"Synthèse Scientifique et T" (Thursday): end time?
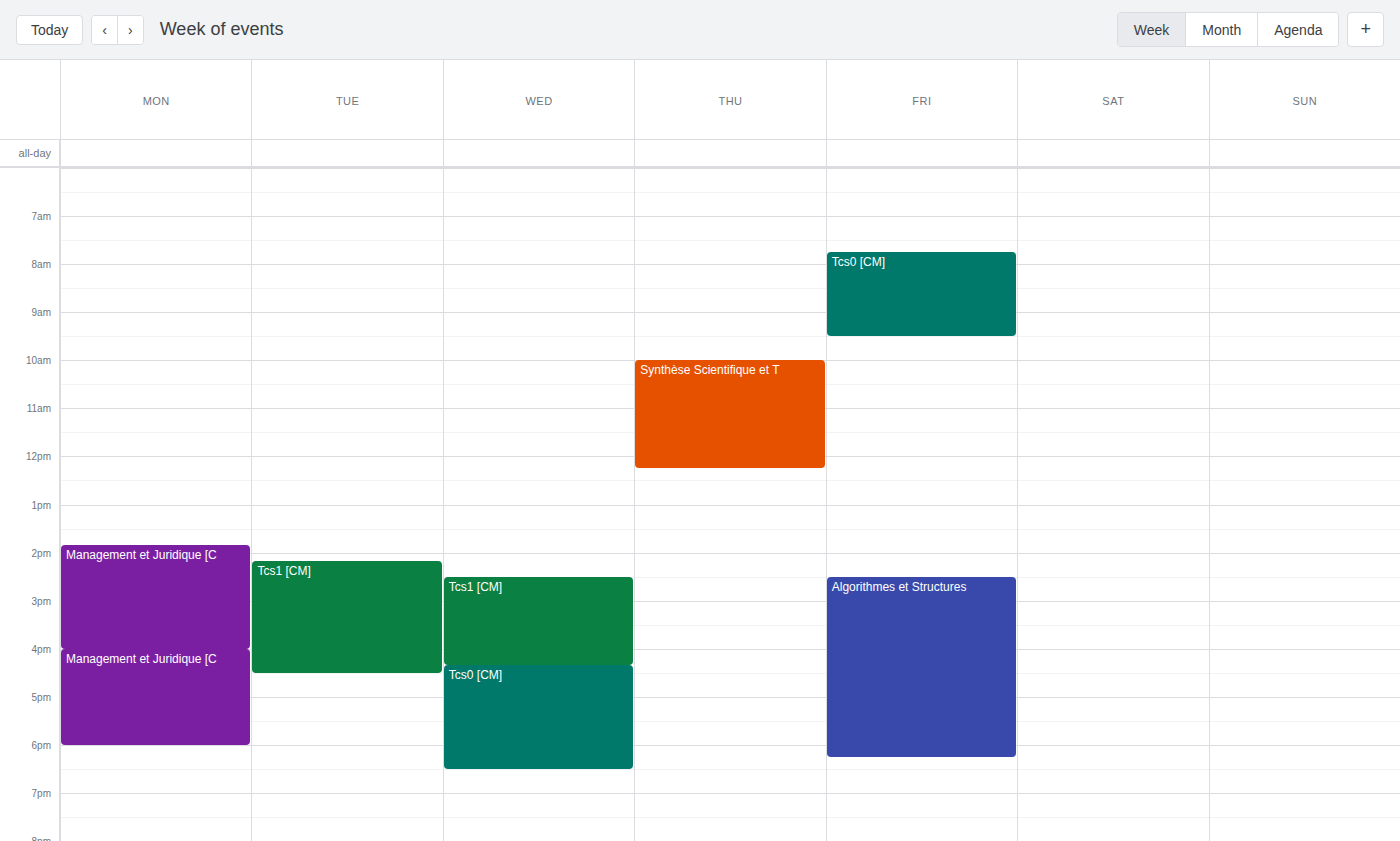
12:15